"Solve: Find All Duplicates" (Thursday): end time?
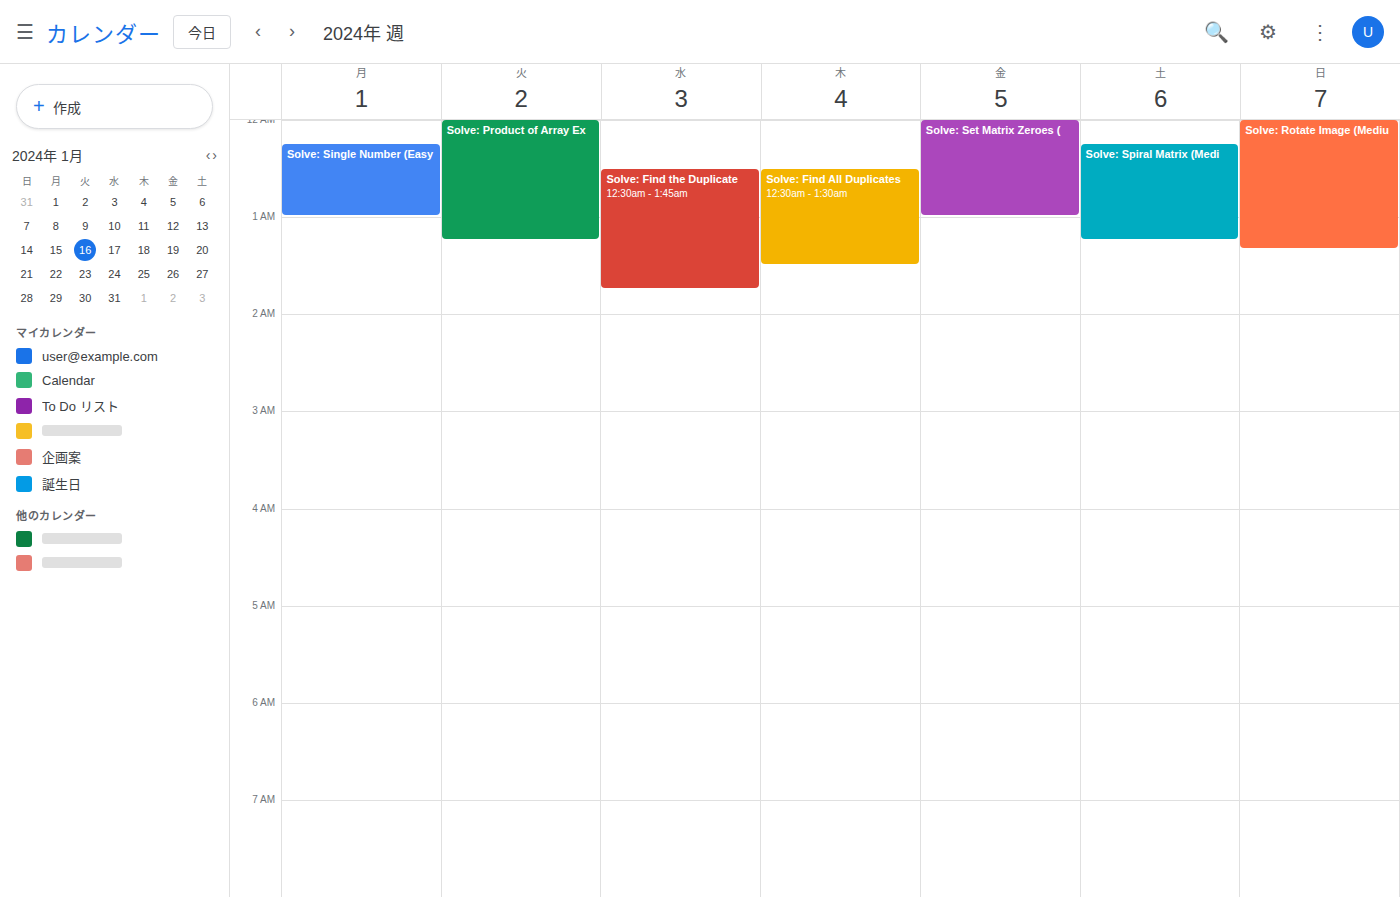
1:30 AM